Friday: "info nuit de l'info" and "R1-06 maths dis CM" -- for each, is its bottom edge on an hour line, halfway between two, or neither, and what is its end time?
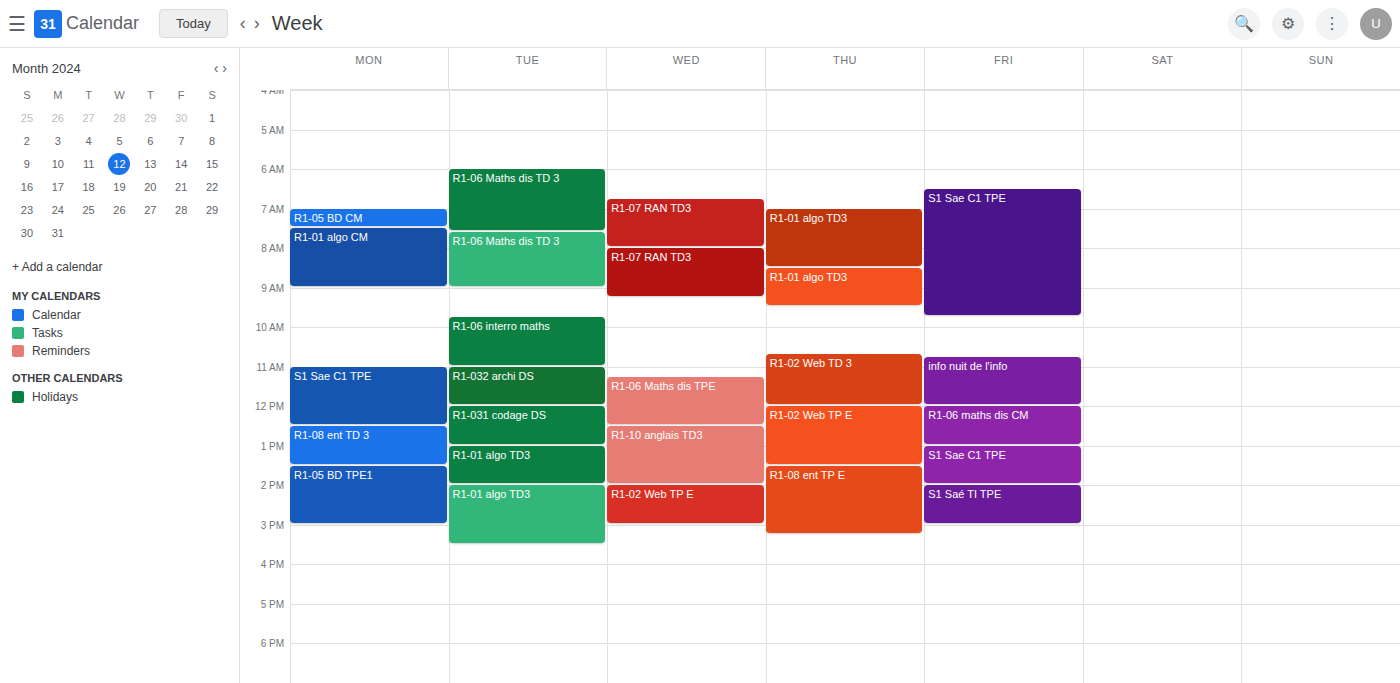
"info nuit de l'info": 12:00 PM, exactly on the 12 PM line. "R1-06 maths dis CM": 1:00 PM, exactly on the 1 PM line.